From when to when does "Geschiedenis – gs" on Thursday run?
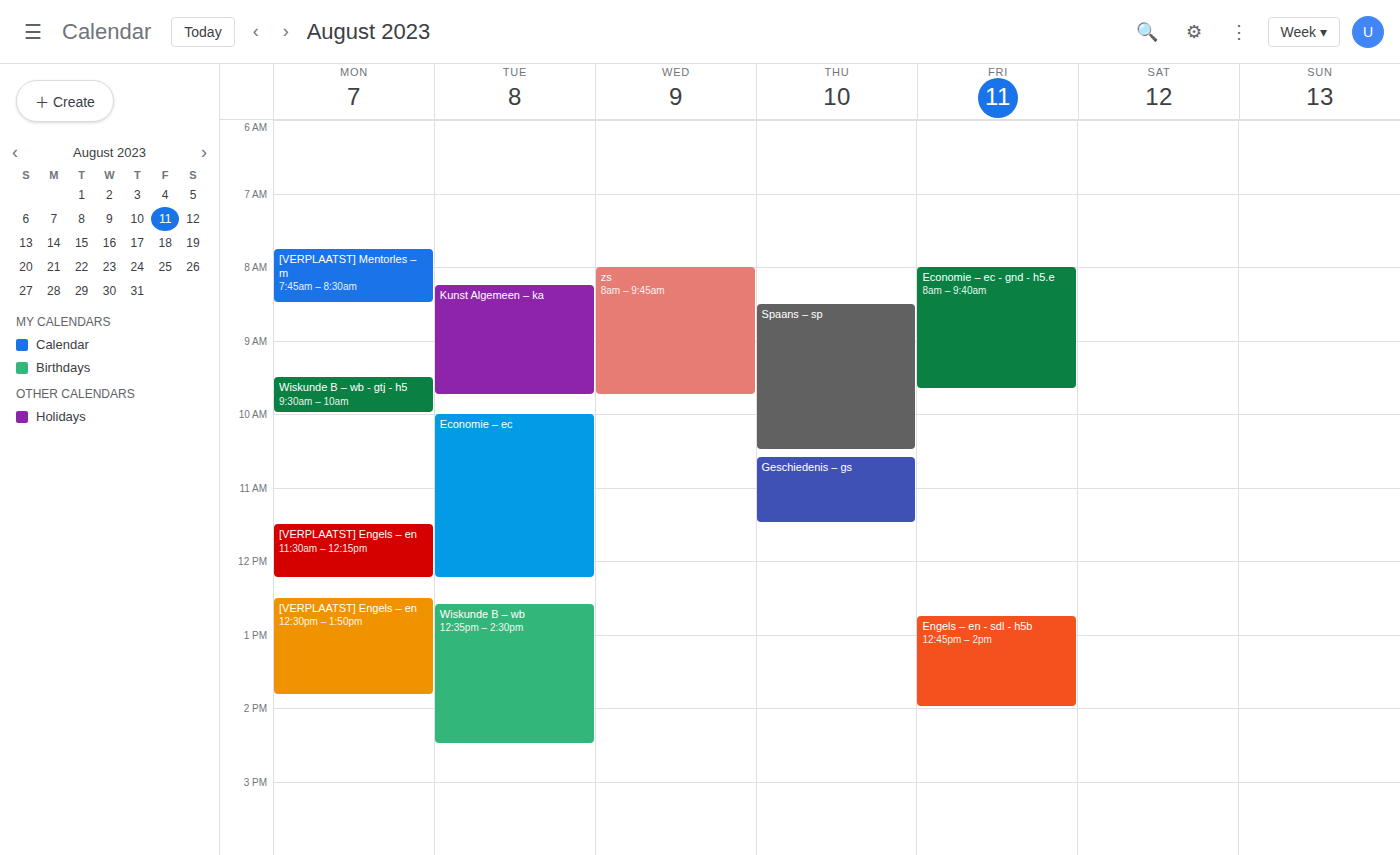
10:35 AM to 11:30 AM